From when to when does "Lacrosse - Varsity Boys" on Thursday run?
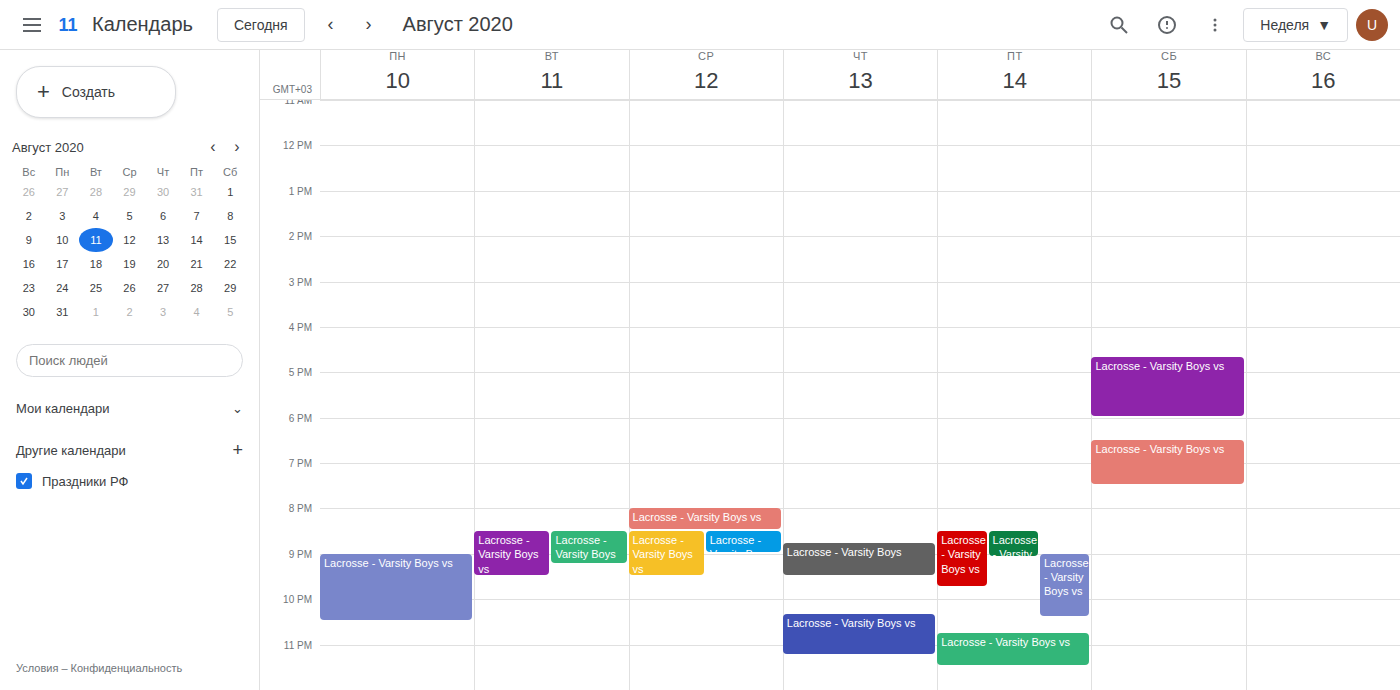
8:45 PM to 9:30 PM